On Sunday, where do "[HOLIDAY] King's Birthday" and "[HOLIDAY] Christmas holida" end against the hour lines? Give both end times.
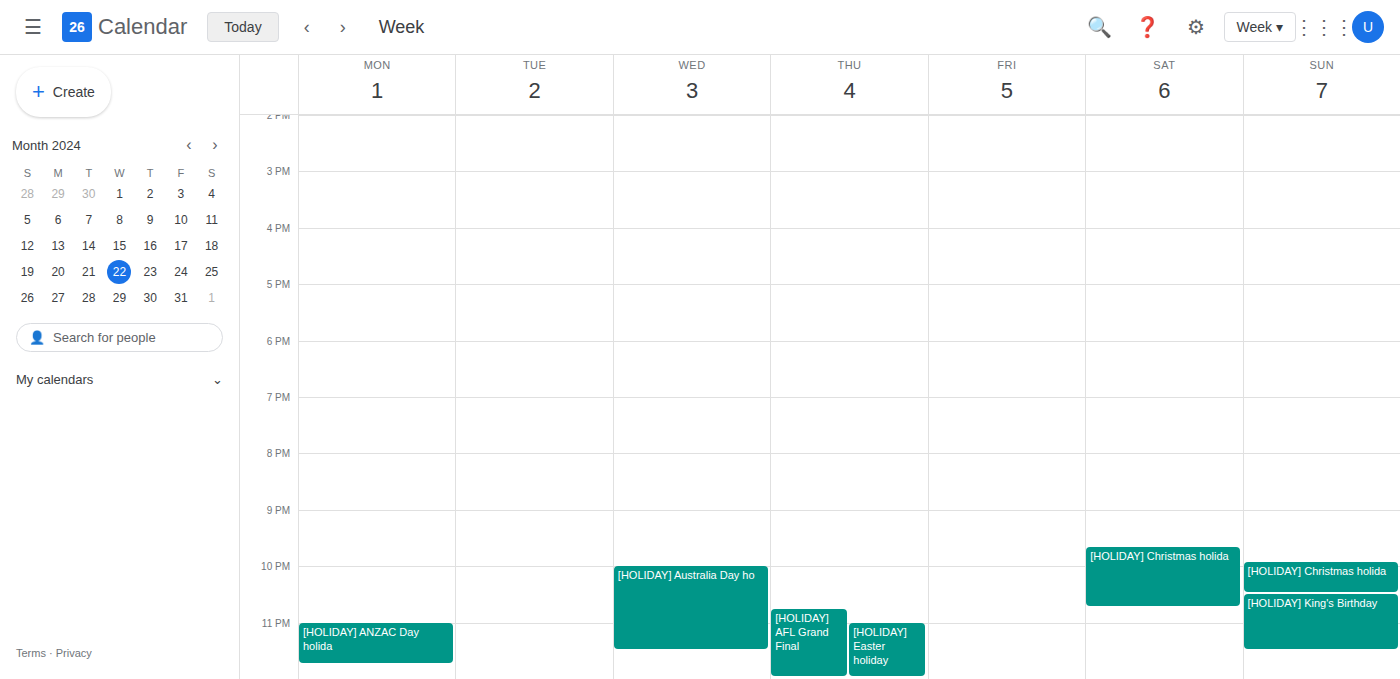
"[HOLIDAY] King's Birthday": 11:30 PM, halfway between the 11 PM and 12 AM lines. "[HOLIDAY] Christmas holida": 10:30 PM, halfway between the 10 PM and 11 PM lines.